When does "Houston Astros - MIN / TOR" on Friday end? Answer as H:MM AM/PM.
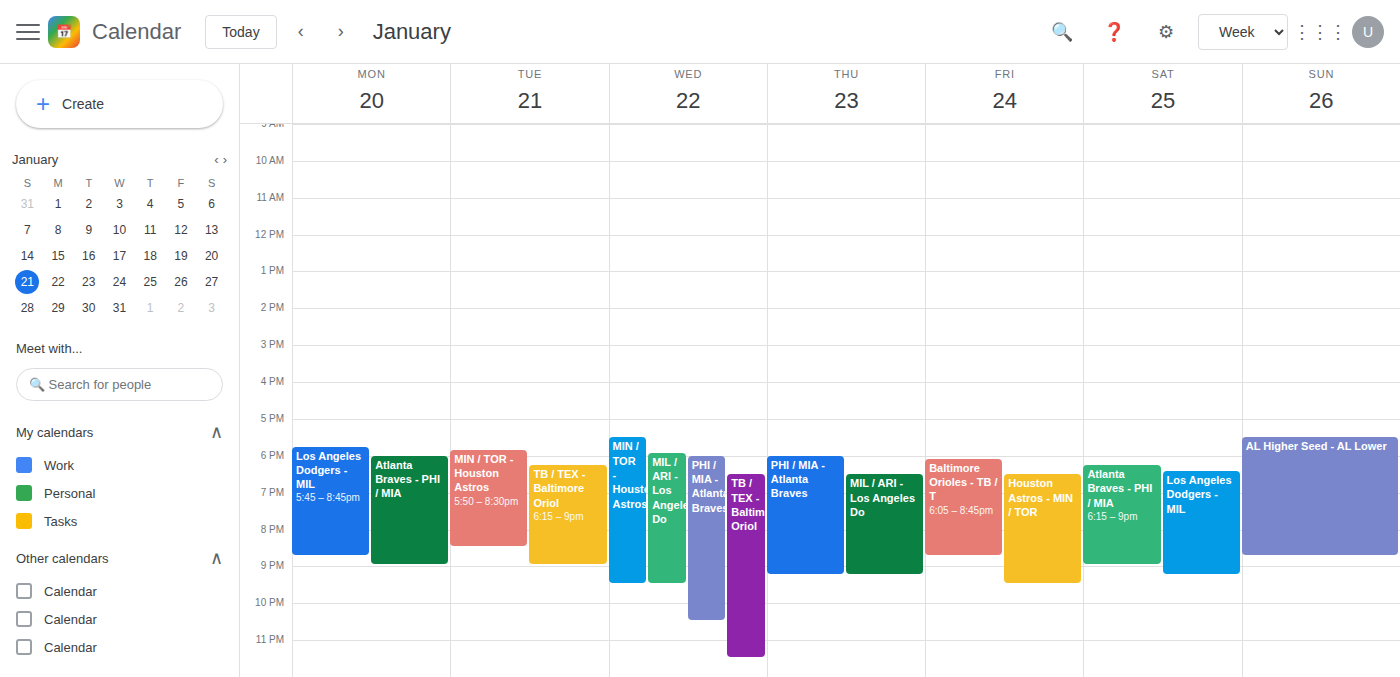
9:30 PM